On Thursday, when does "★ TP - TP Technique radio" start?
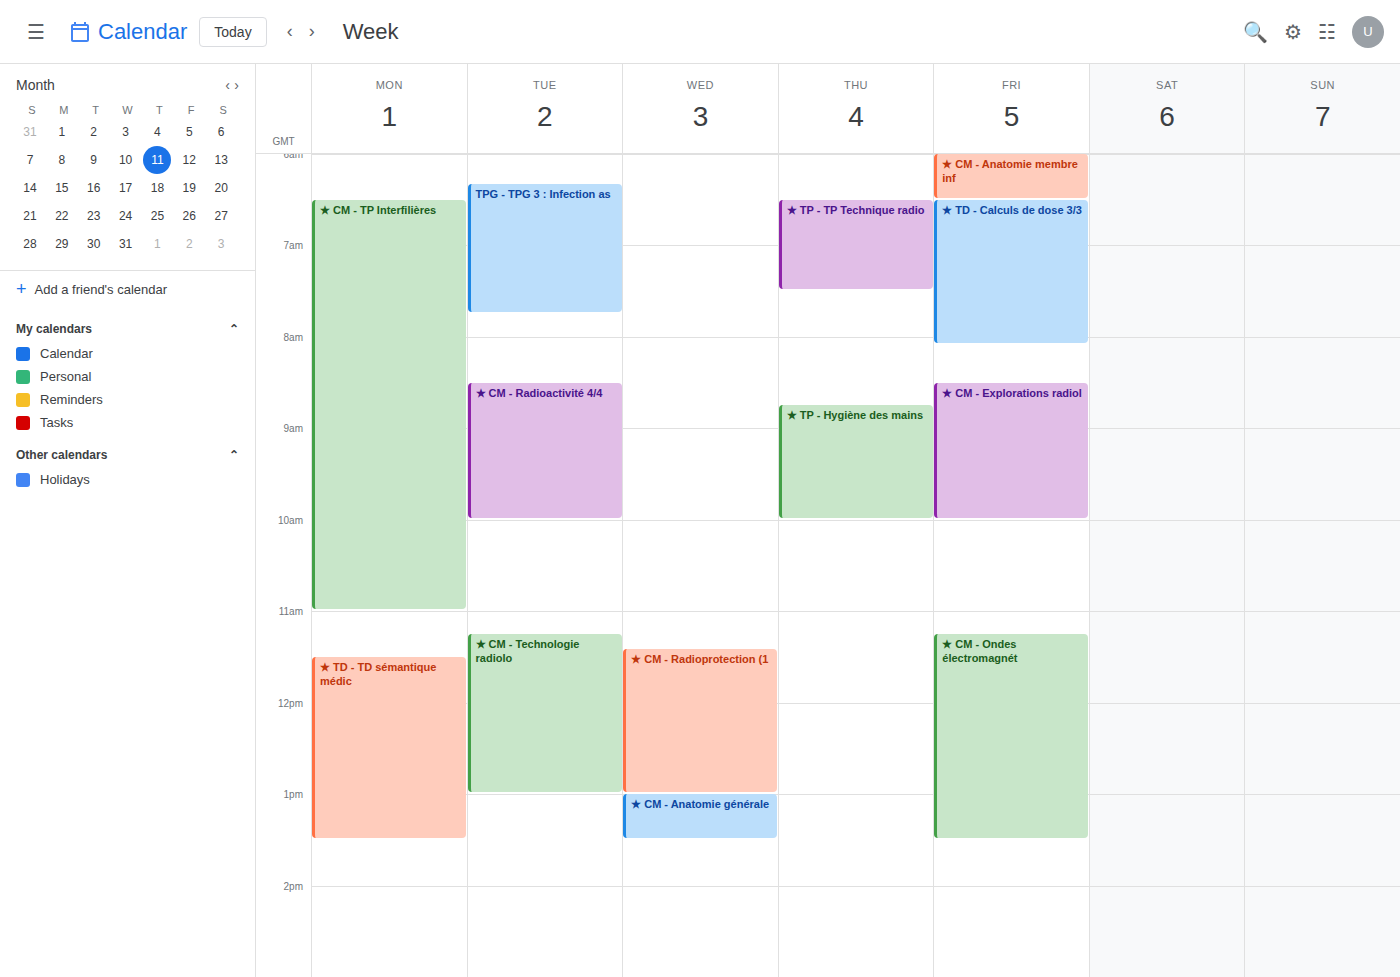
6:30 AM